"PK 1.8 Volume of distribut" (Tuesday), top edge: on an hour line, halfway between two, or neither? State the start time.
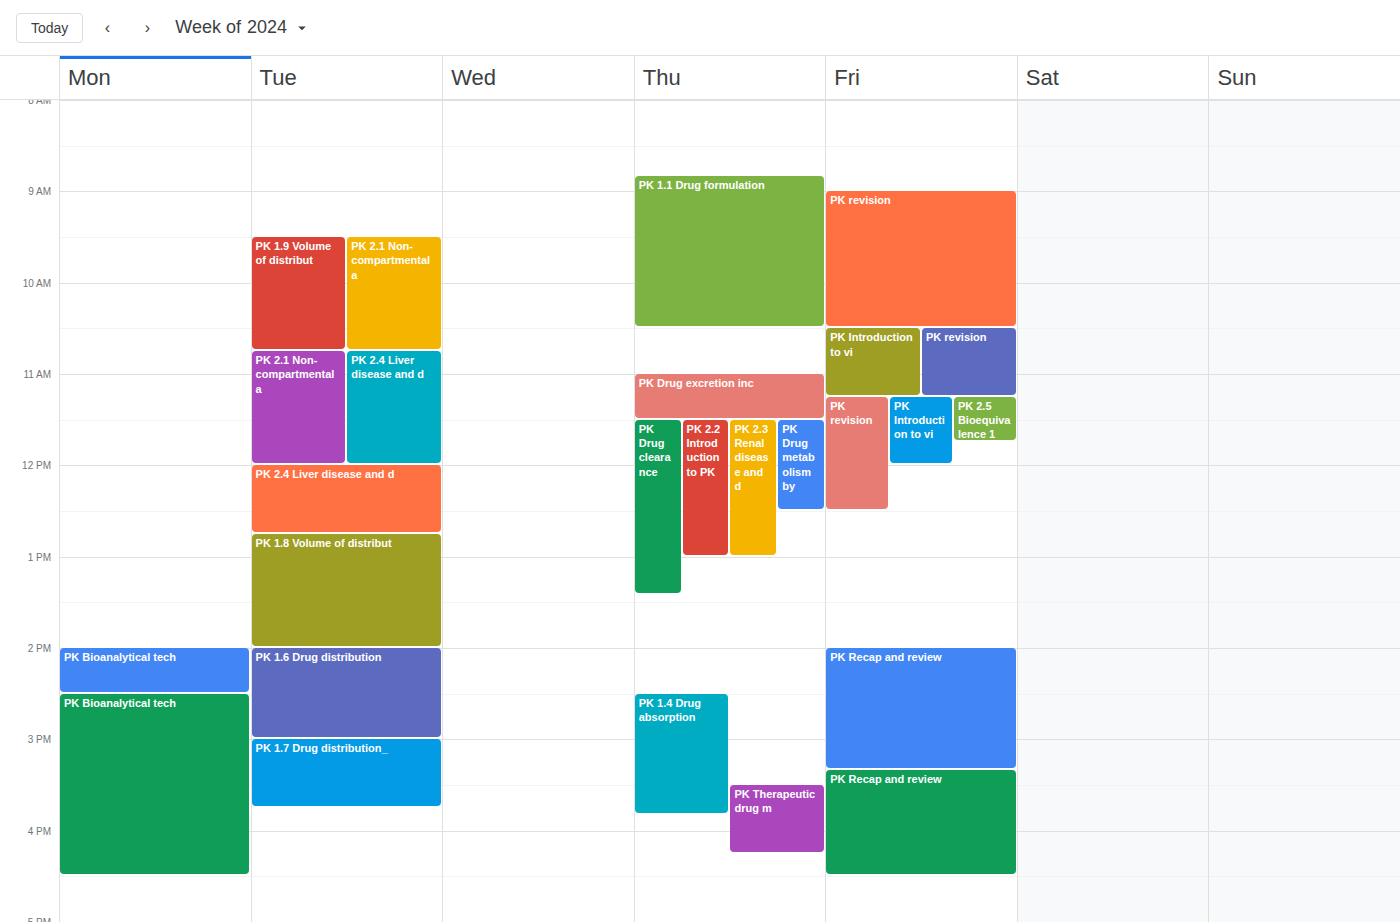
12:45 PM -- neither: three quarters of the way from the 12 PM line to the 1 PM line.